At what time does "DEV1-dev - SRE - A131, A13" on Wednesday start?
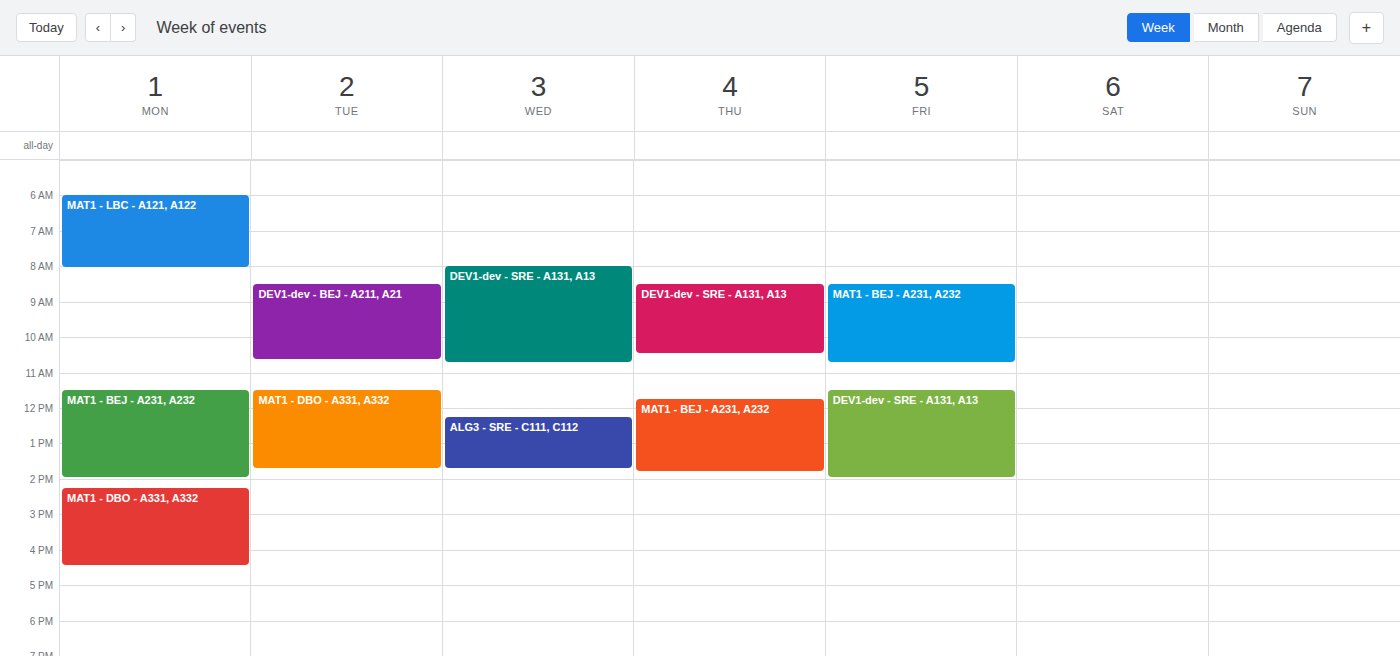
8:00 AM